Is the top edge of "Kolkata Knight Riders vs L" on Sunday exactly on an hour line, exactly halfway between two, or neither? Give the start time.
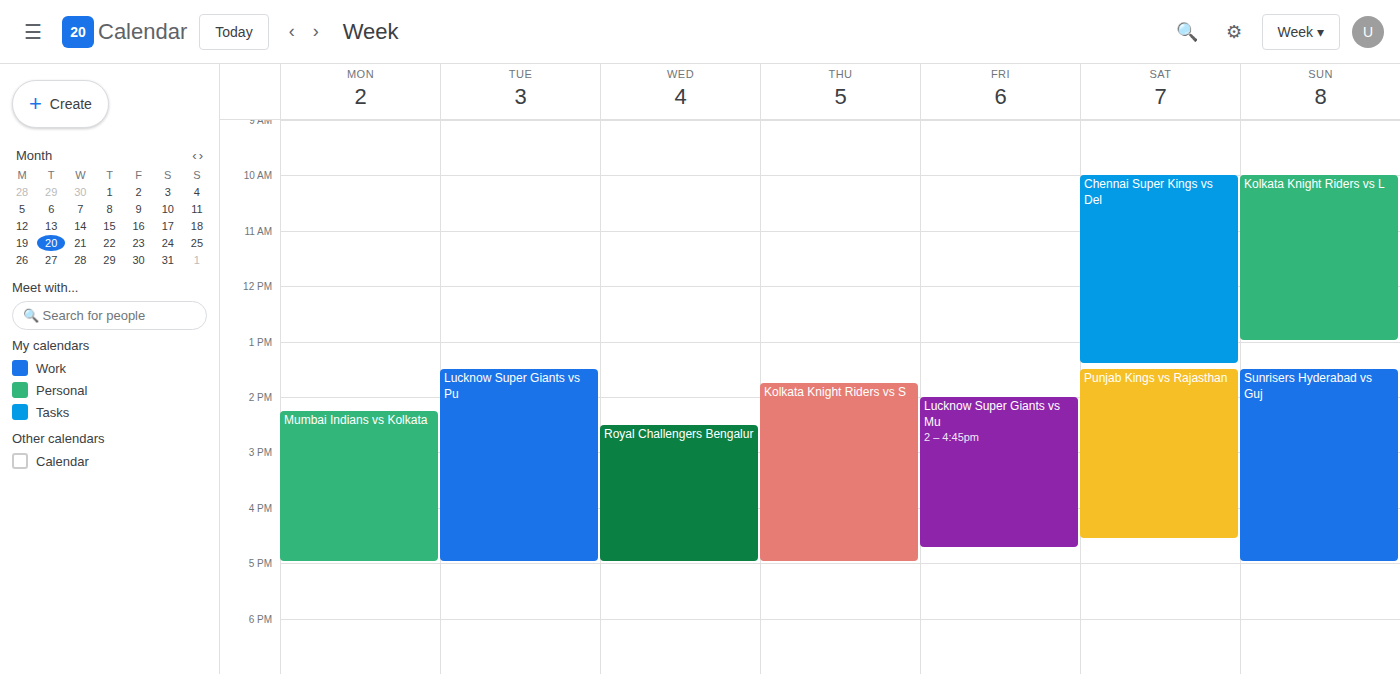
10:00 AM -- exactly on the 10 AM line.